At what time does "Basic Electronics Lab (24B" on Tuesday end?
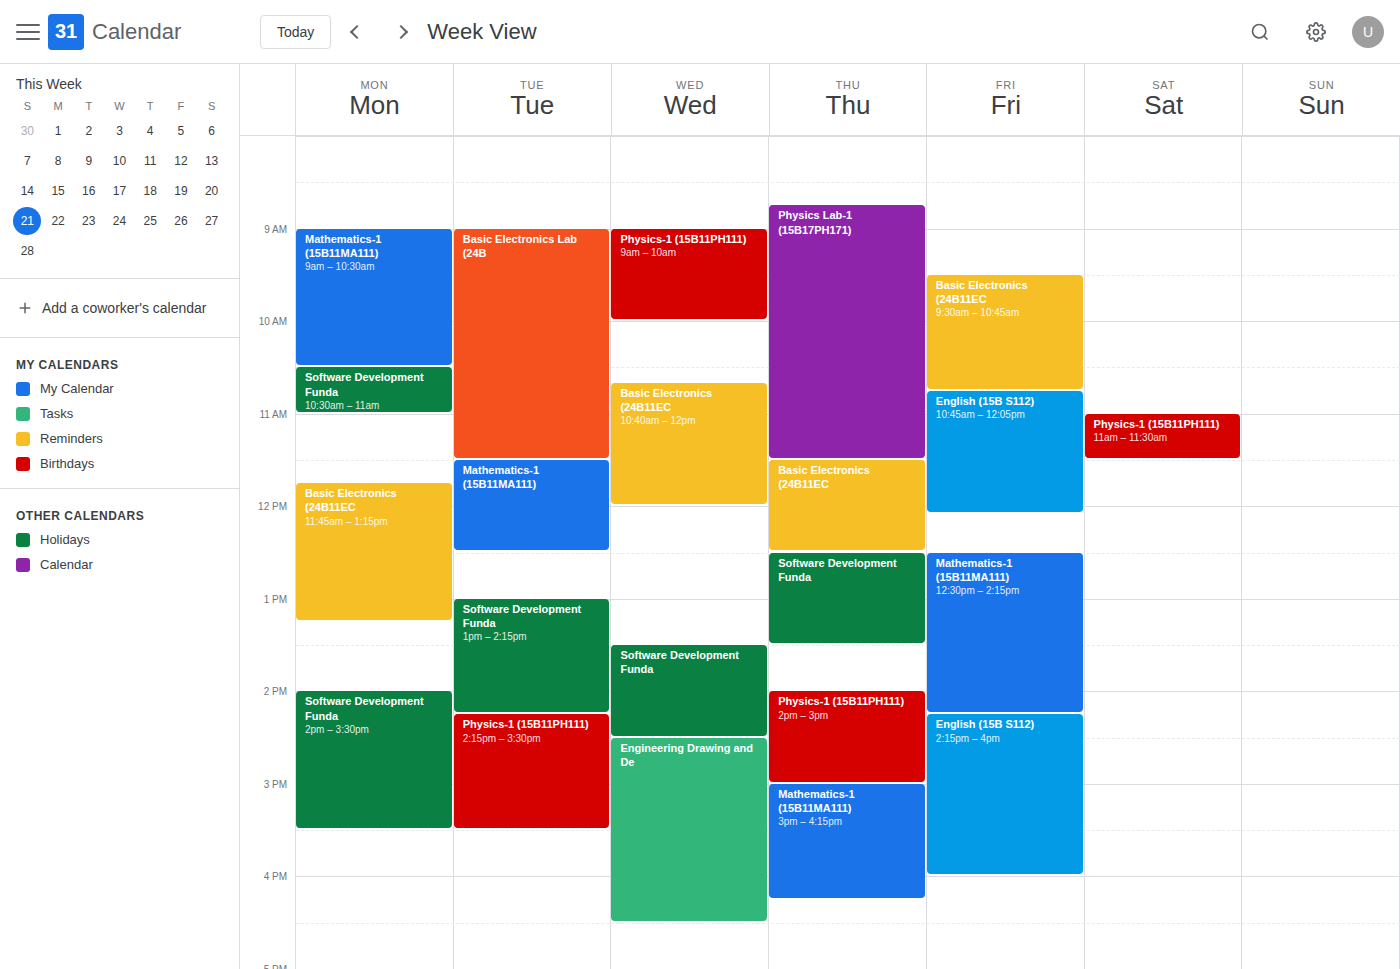
11:30 AM